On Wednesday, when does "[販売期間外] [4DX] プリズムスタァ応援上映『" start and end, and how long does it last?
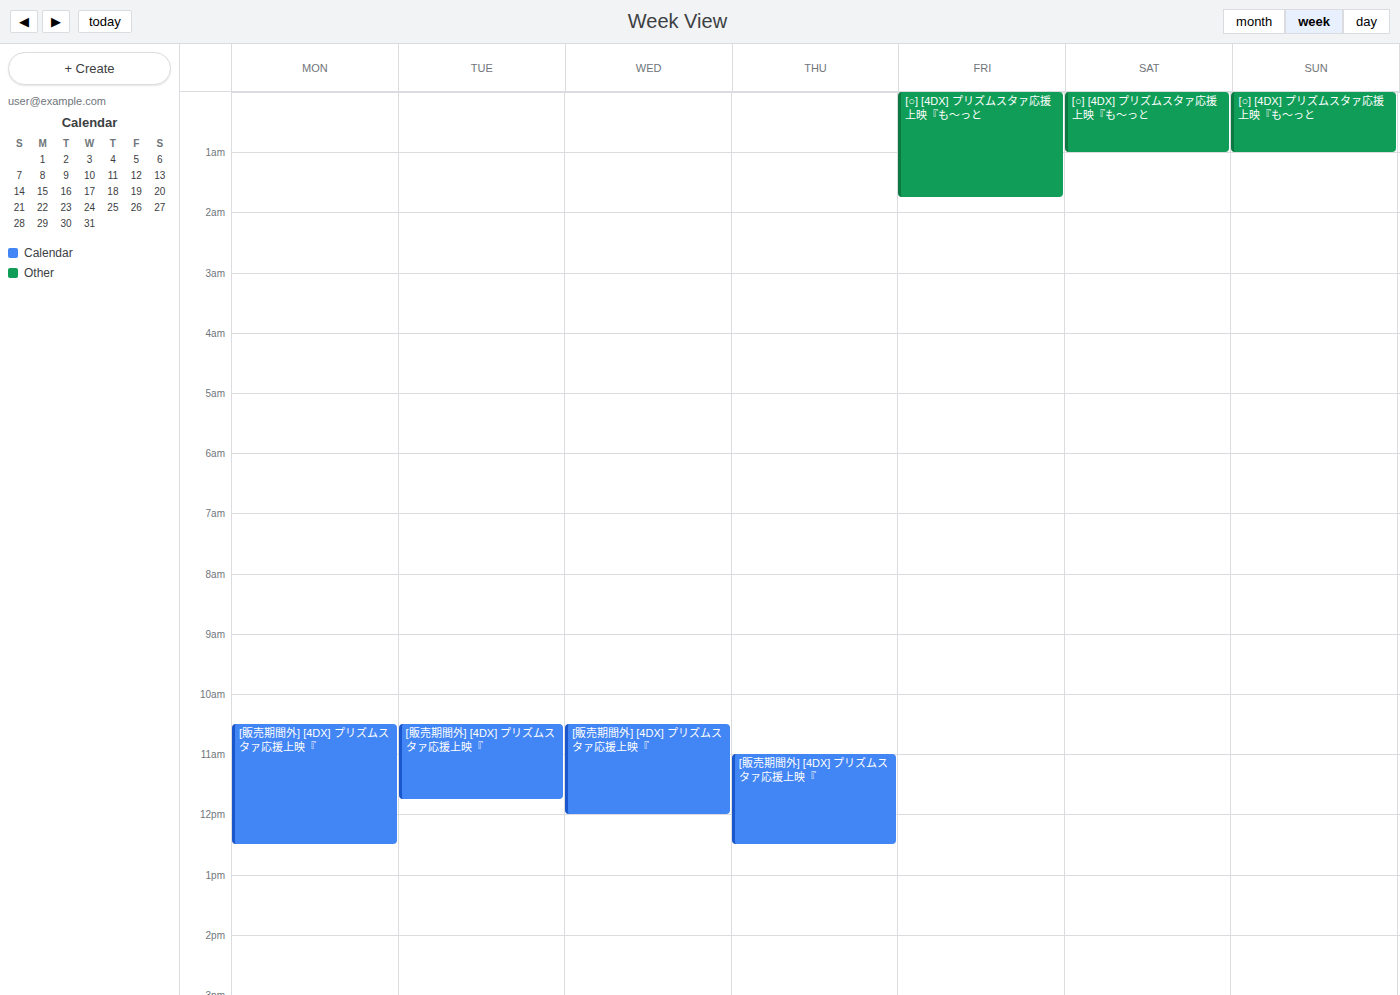
10:30 to 12:00, 1 hour 30 minutes